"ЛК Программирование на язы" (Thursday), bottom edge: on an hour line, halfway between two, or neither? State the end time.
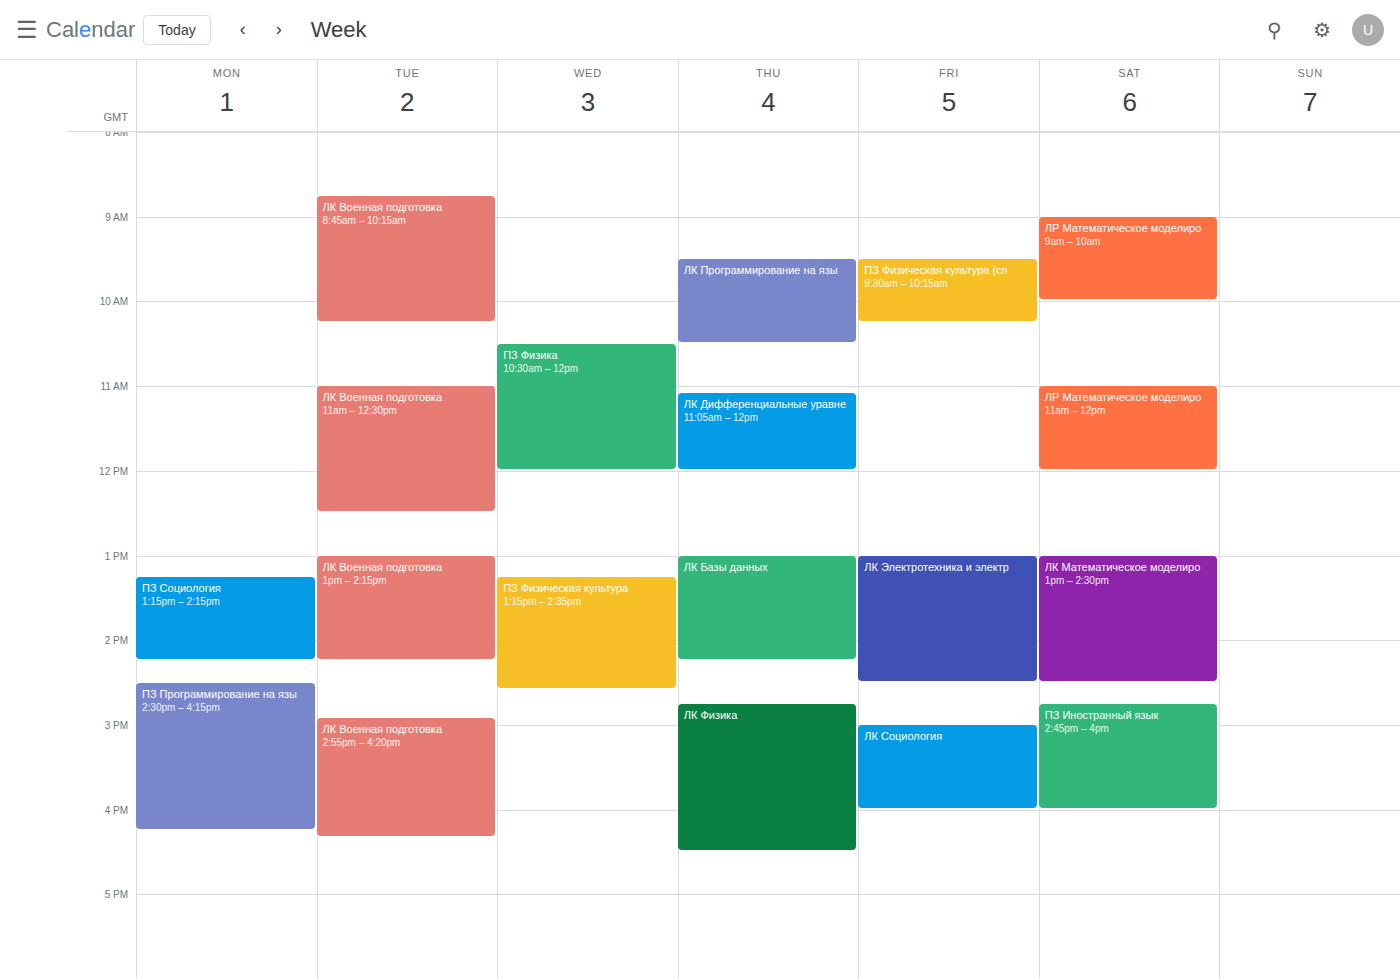
10:30 AM -- halfway between the 10 AM and 11 AM lines.